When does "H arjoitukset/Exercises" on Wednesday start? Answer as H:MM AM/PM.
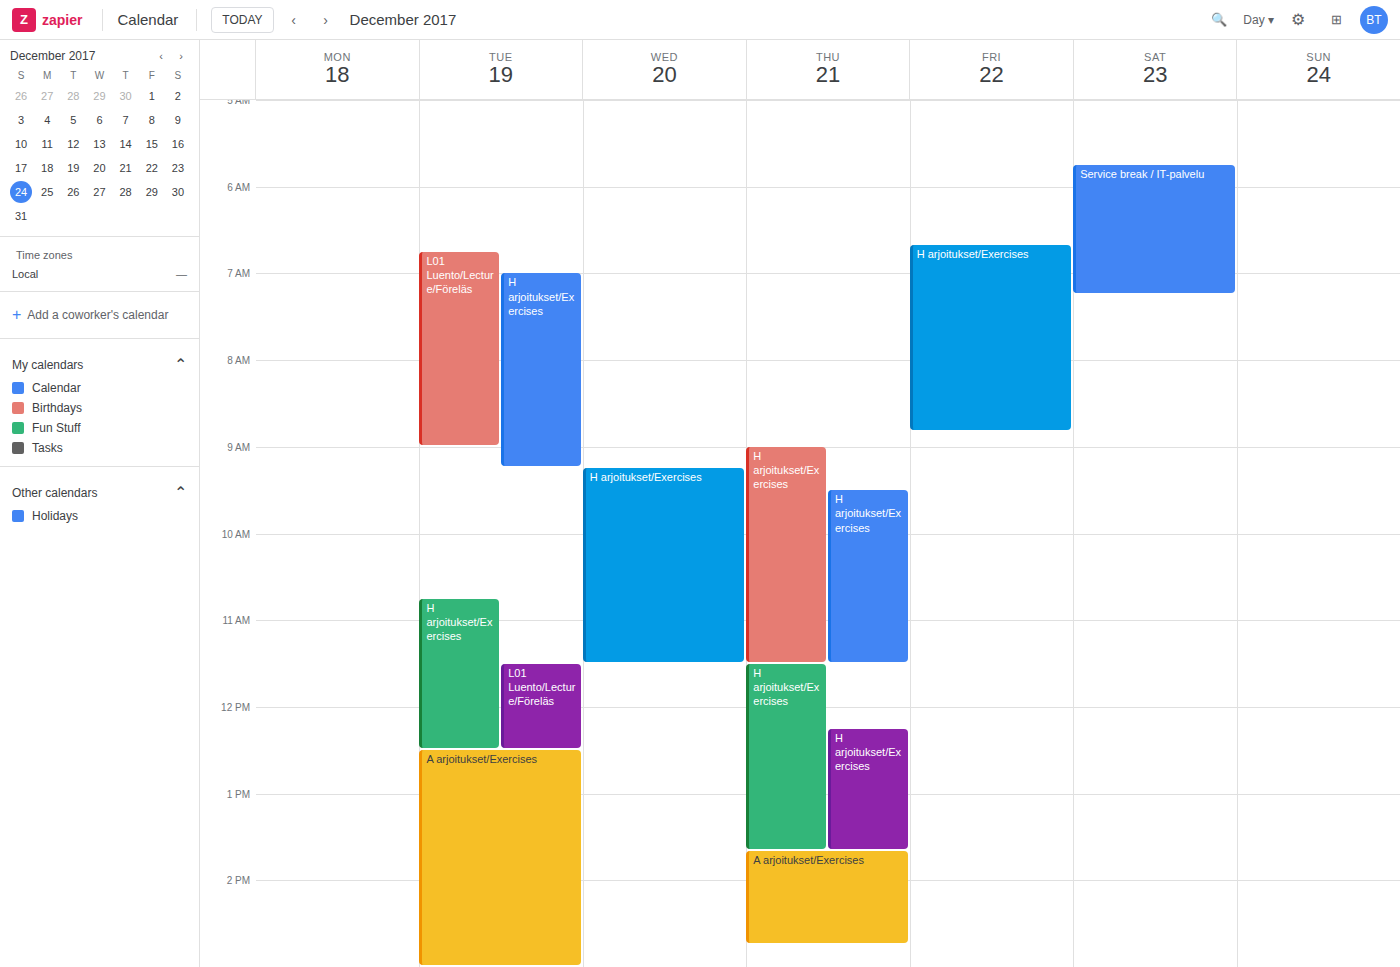
9:15 AM